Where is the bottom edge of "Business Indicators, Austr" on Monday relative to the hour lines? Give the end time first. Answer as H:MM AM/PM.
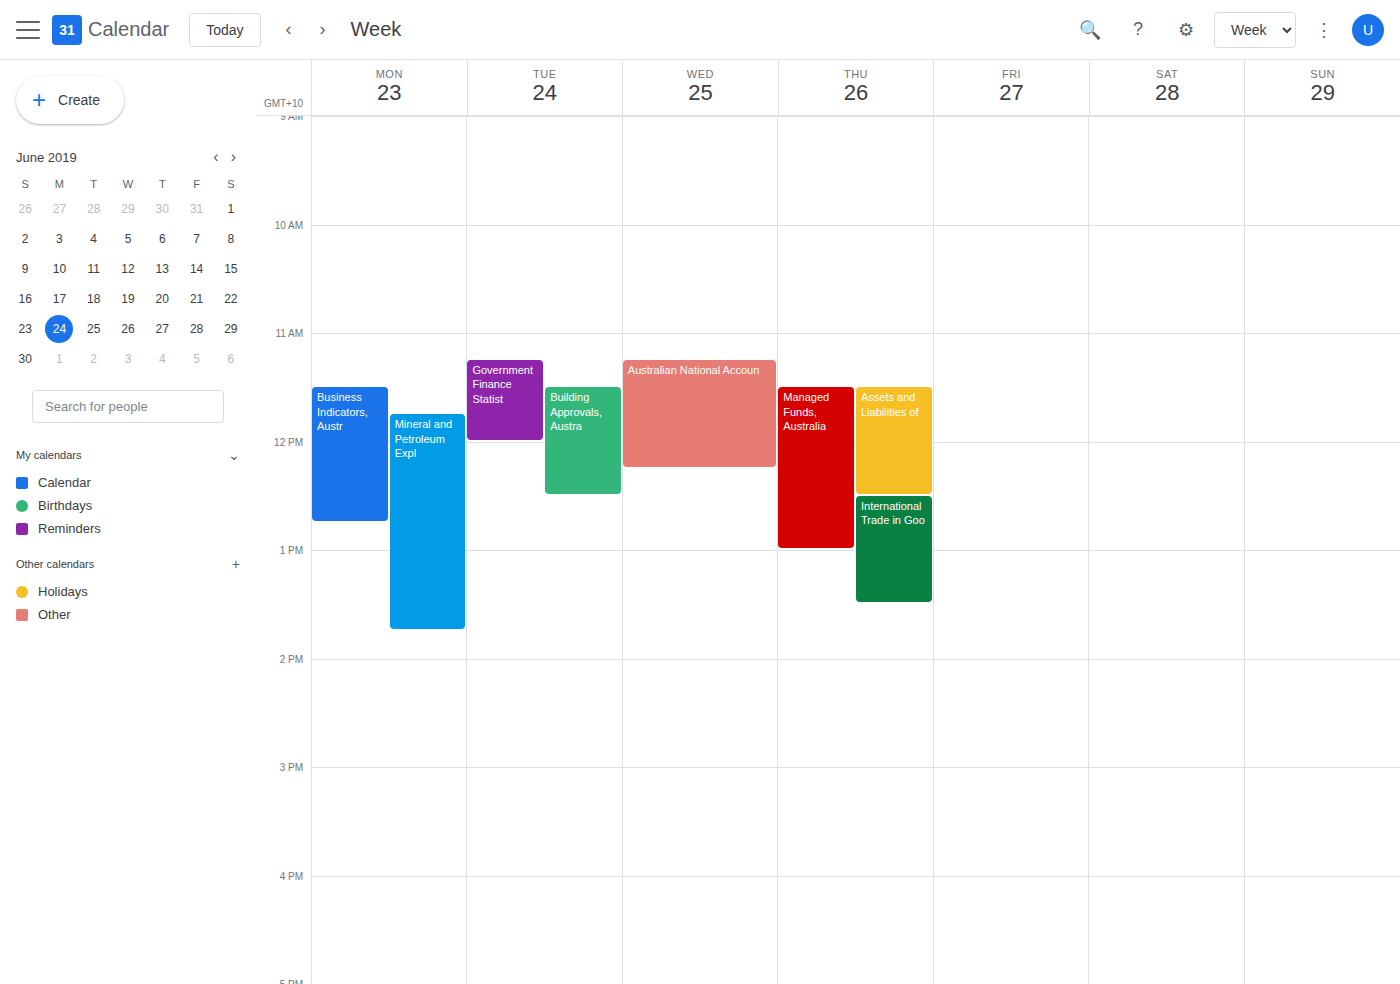
12:45 PM -- neither: three quarters of the way from the 12 PM line to the 1 PM line.